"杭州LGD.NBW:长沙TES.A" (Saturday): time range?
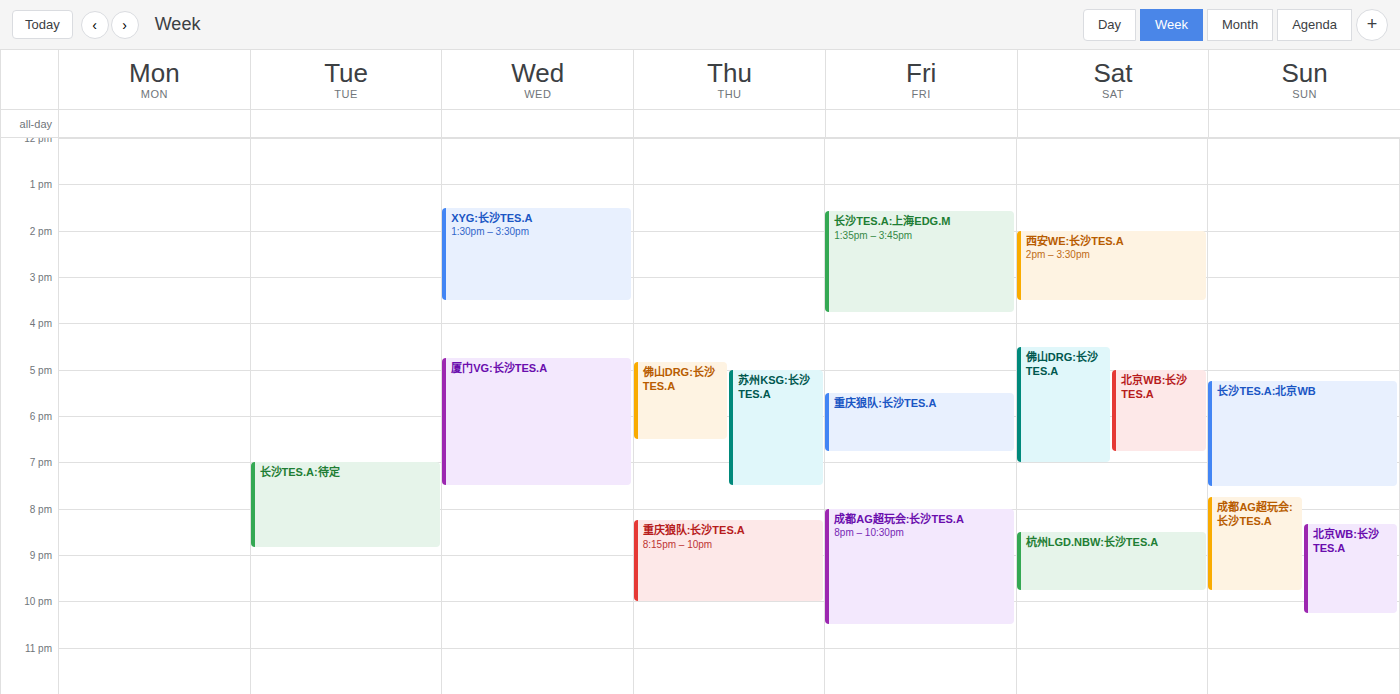
20:30 to 21:45